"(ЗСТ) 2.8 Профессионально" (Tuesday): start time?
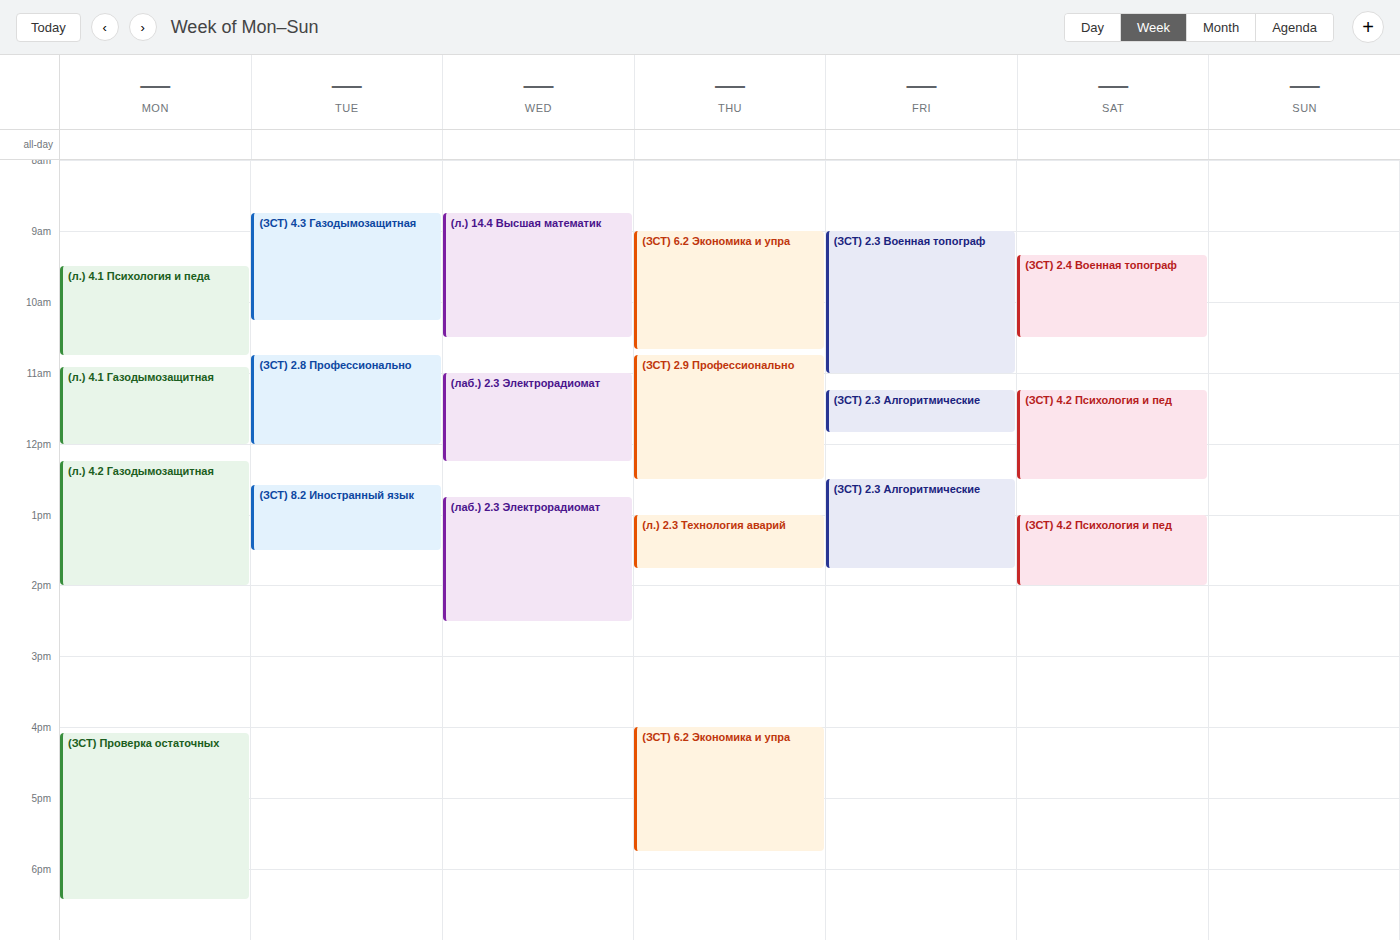
10:45 AM